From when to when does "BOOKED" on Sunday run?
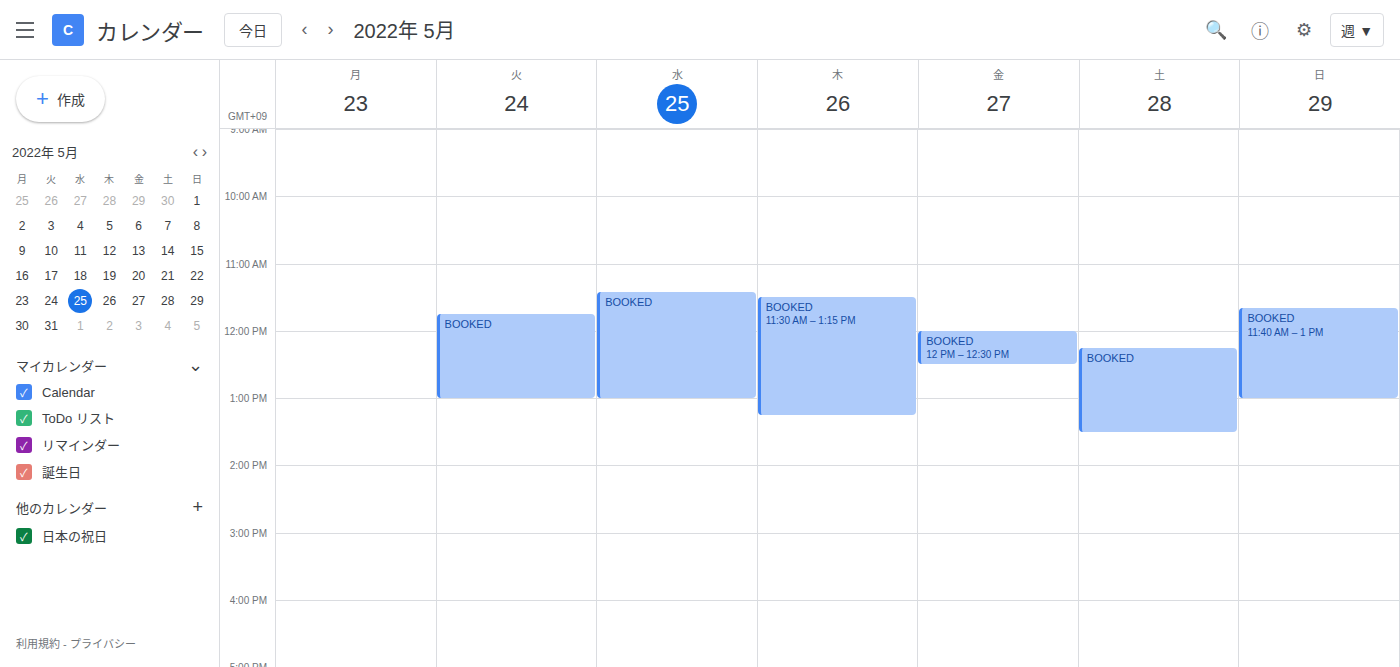
11:40 AM to 1:00 PM